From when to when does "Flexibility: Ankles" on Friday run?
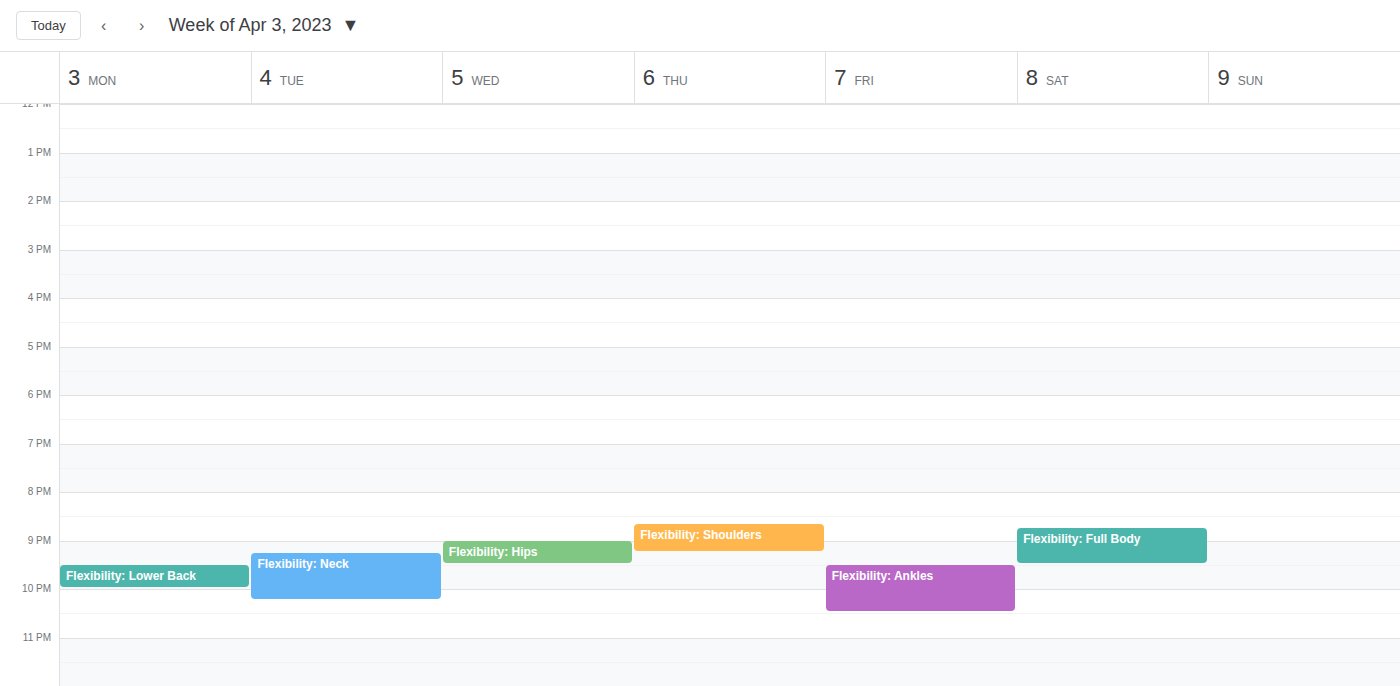
9:30 PM to 10:30 PM